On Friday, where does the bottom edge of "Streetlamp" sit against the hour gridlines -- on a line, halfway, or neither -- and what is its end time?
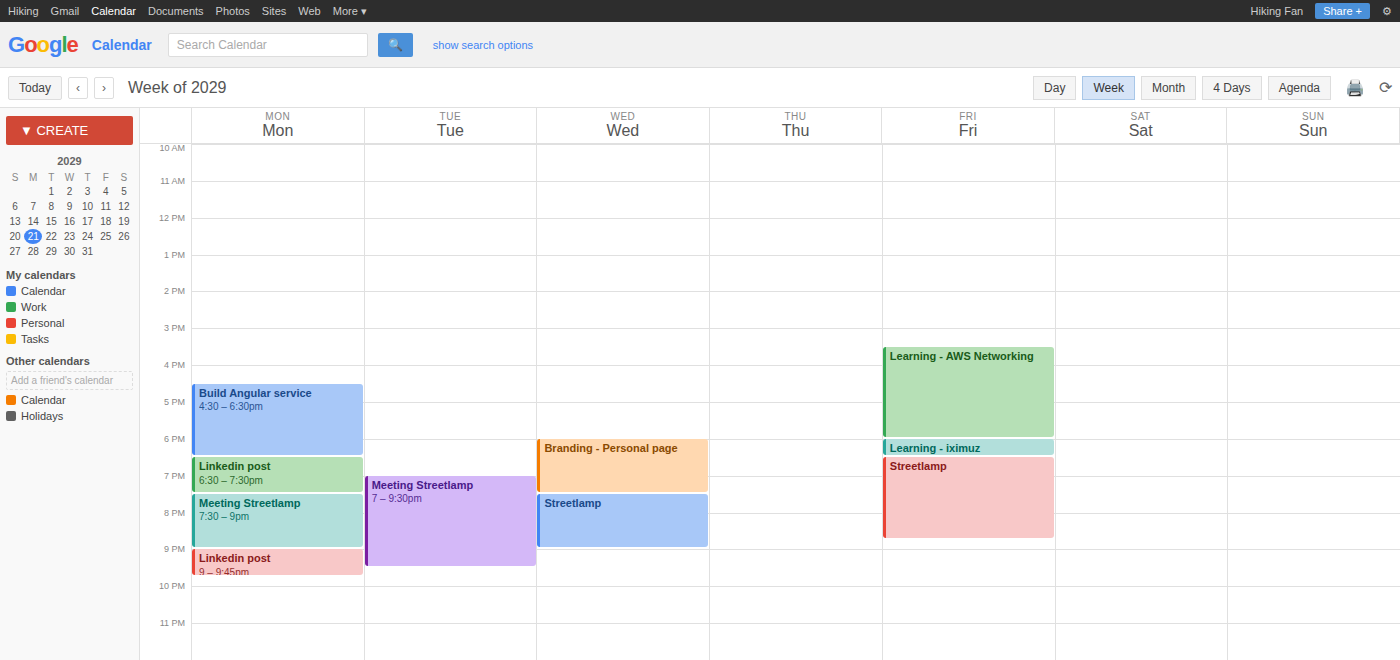
20:45 -- neither: three quarters of the way from the 20:00 line to the 21:00 line.